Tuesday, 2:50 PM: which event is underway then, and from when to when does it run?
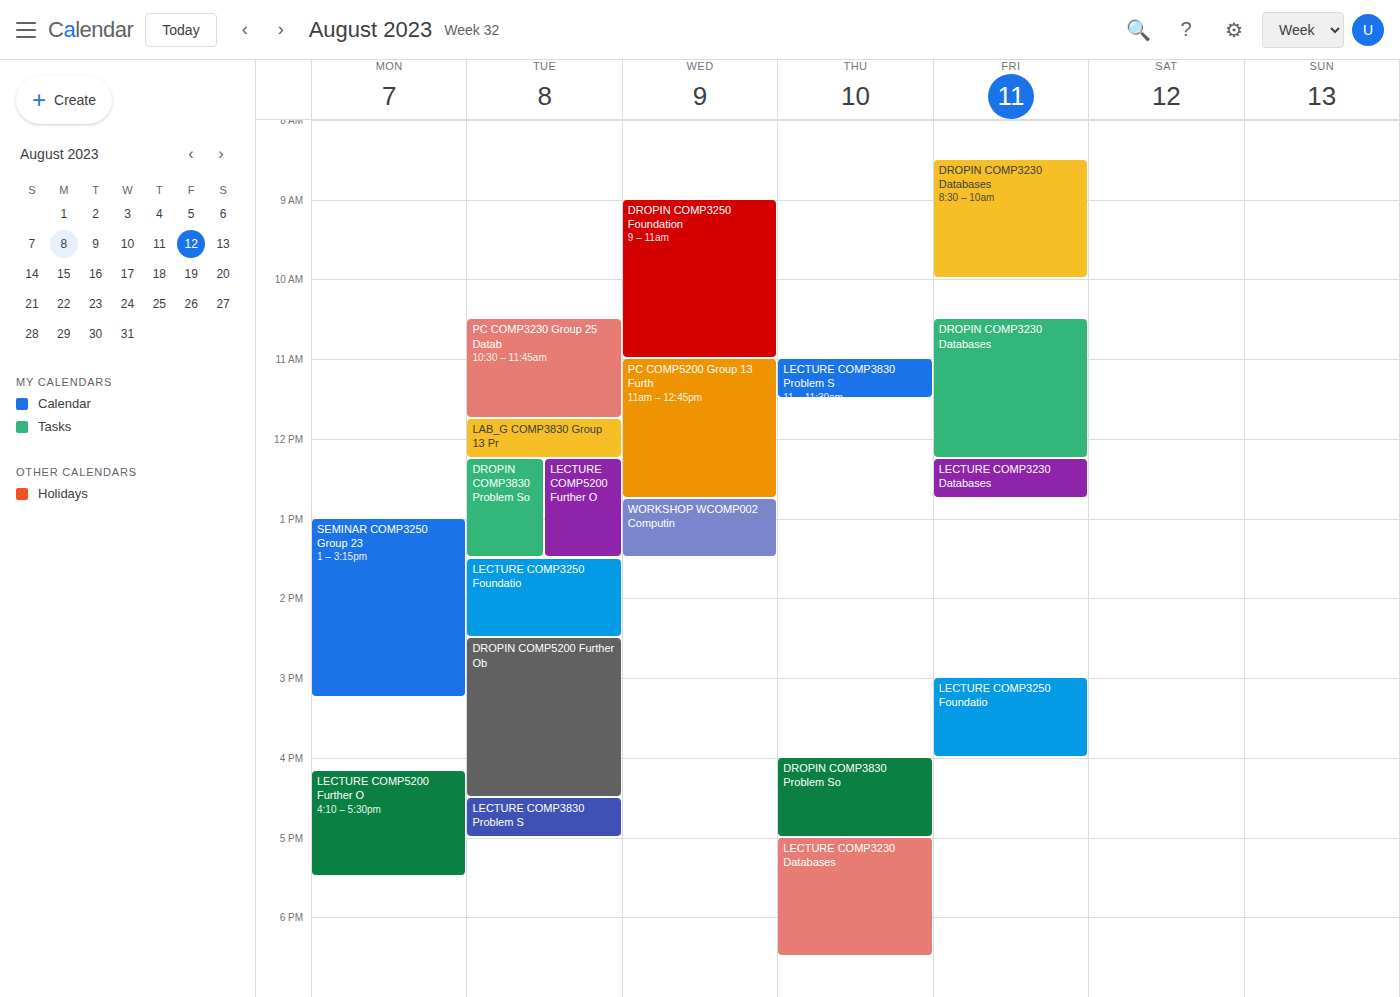
"DROPIN COMP5200 Further Ob", 2:30 PM to 4:30 PM